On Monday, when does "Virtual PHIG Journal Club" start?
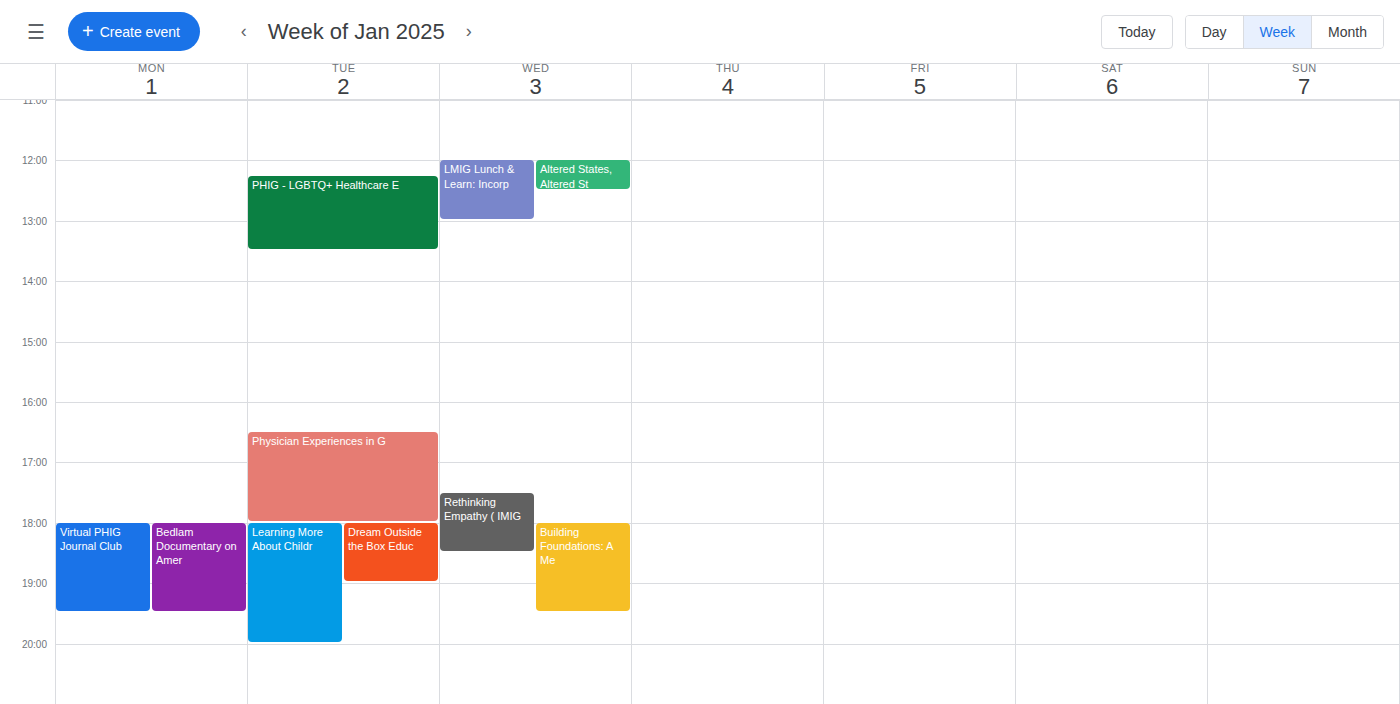
6:00 PM